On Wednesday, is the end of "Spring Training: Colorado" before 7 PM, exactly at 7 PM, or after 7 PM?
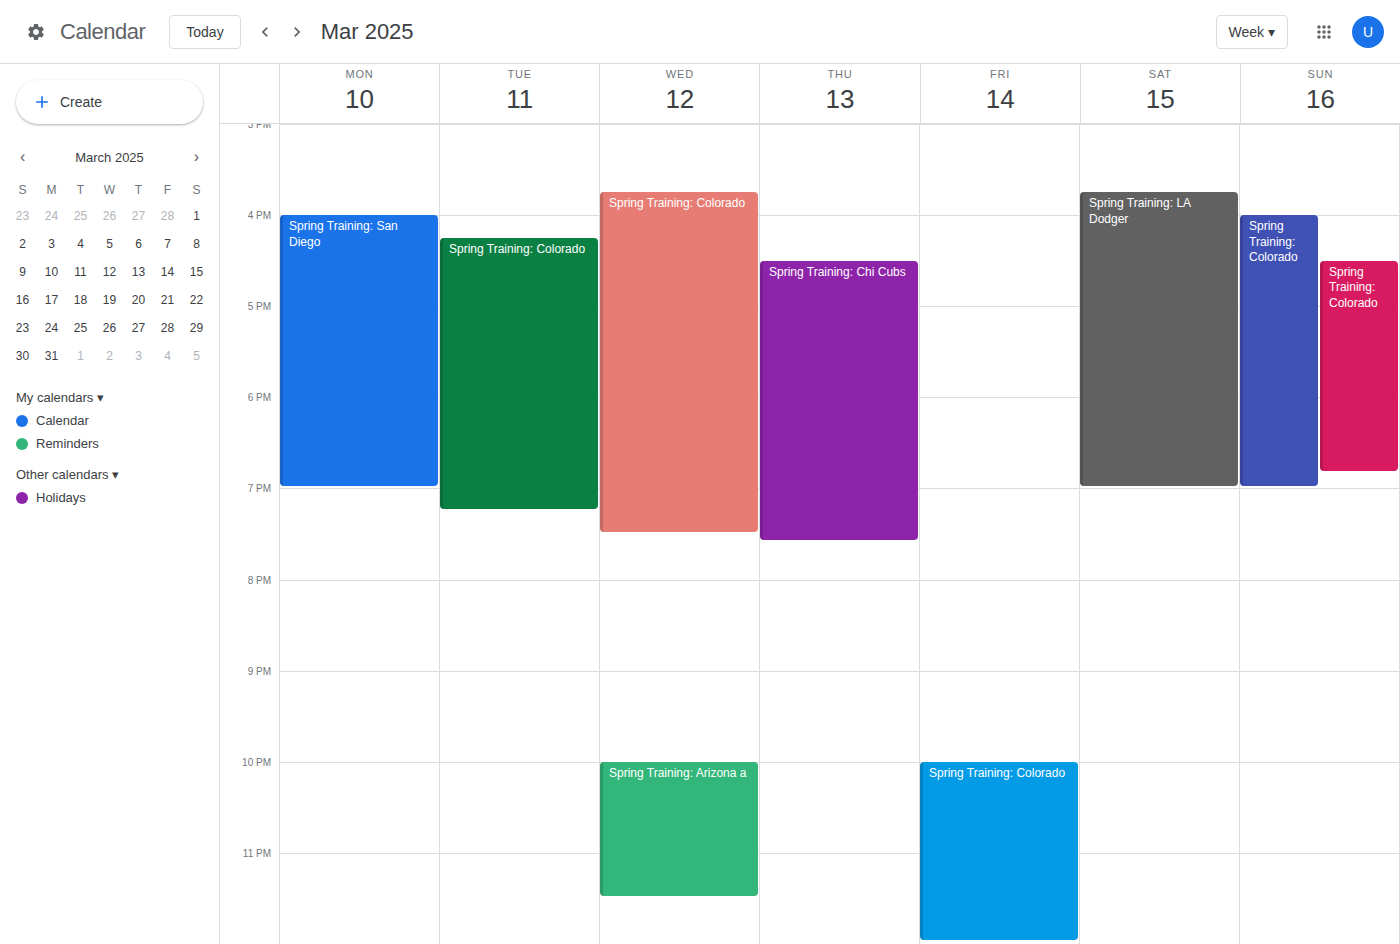
7:30 PM -- after 7 PM, 30 minutes below the 7 PM line.